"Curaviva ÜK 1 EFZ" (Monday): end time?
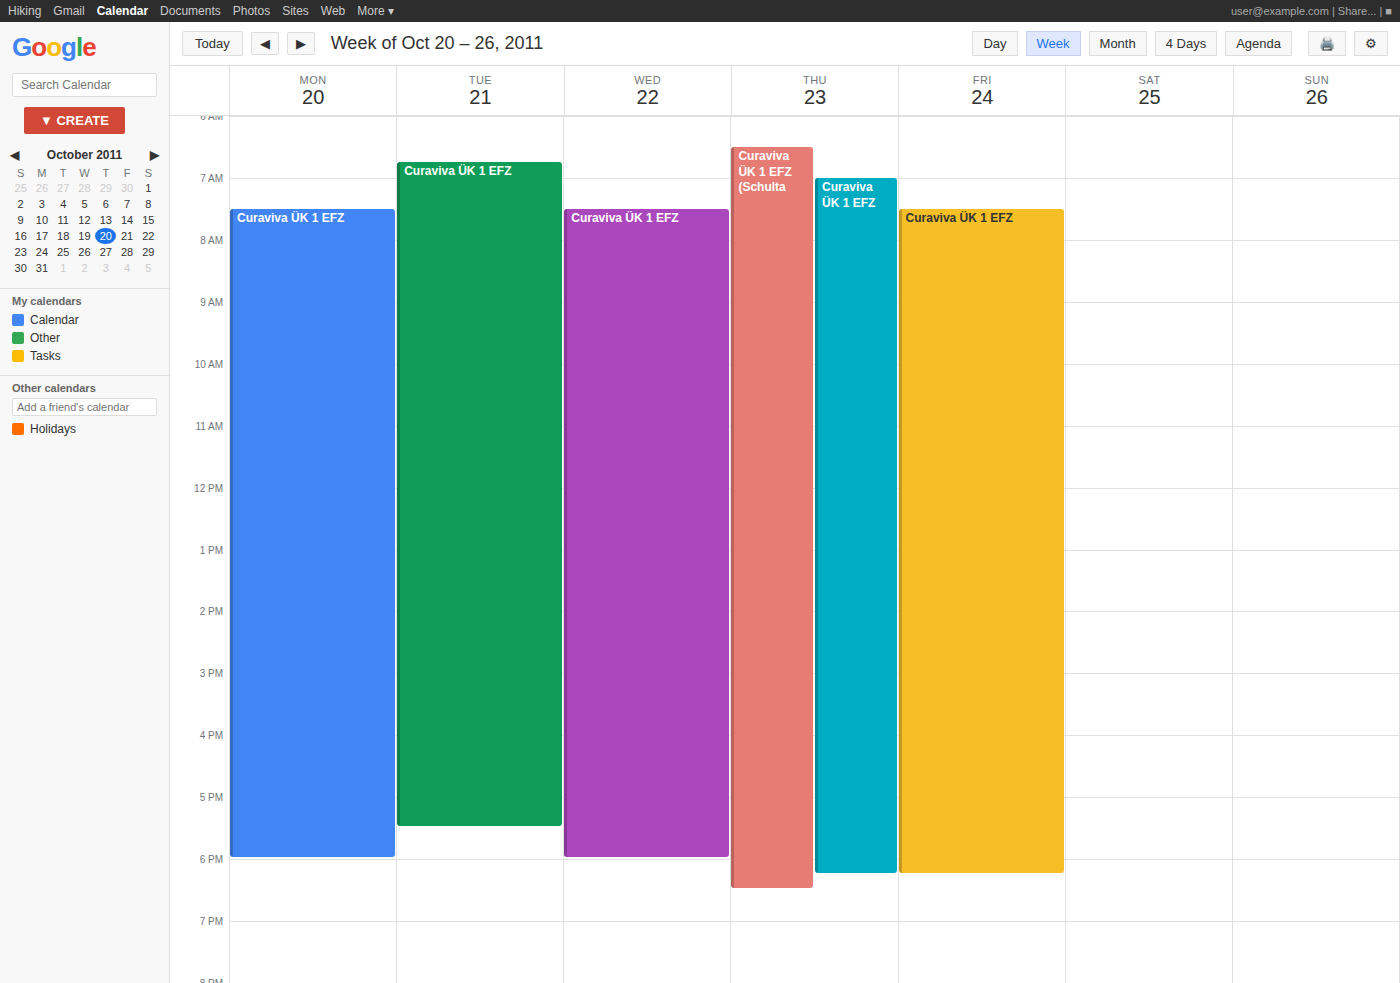
6:00 PM